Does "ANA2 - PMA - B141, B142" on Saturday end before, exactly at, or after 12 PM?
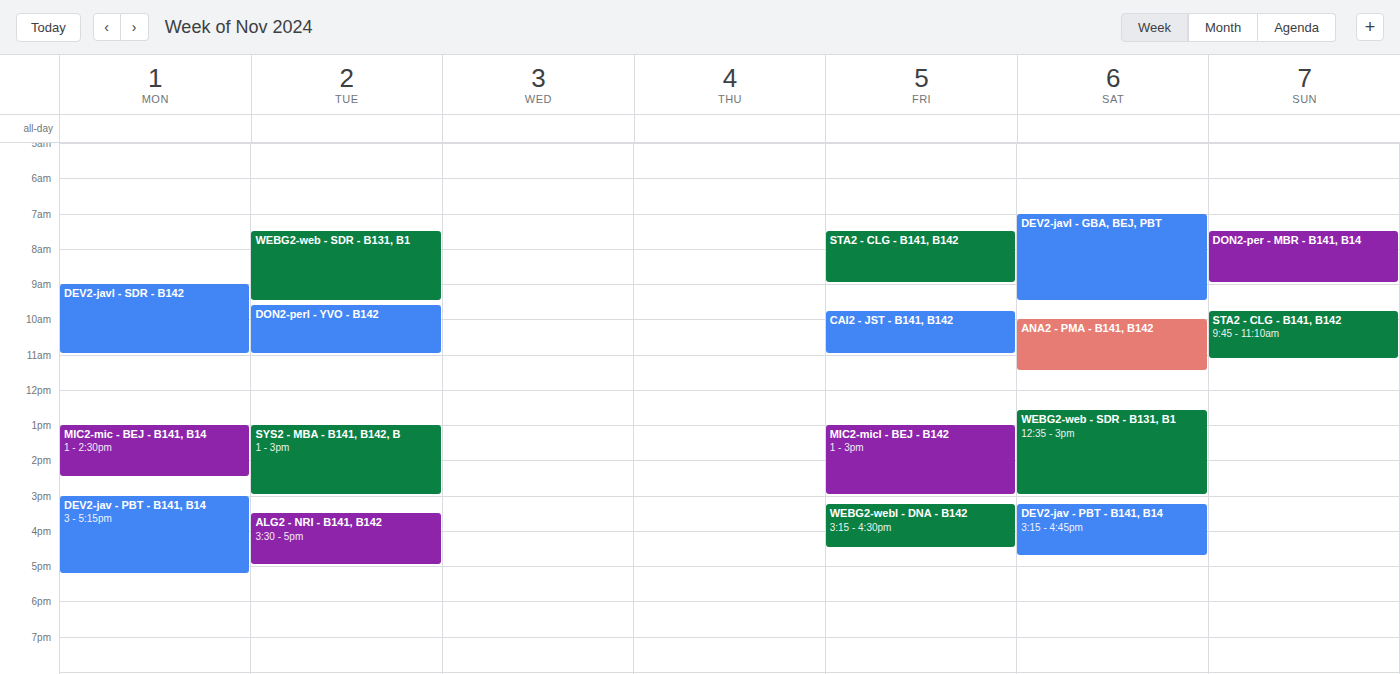
11:30 AM -- before 12 PM, 30 minutes above the 12 PM line.